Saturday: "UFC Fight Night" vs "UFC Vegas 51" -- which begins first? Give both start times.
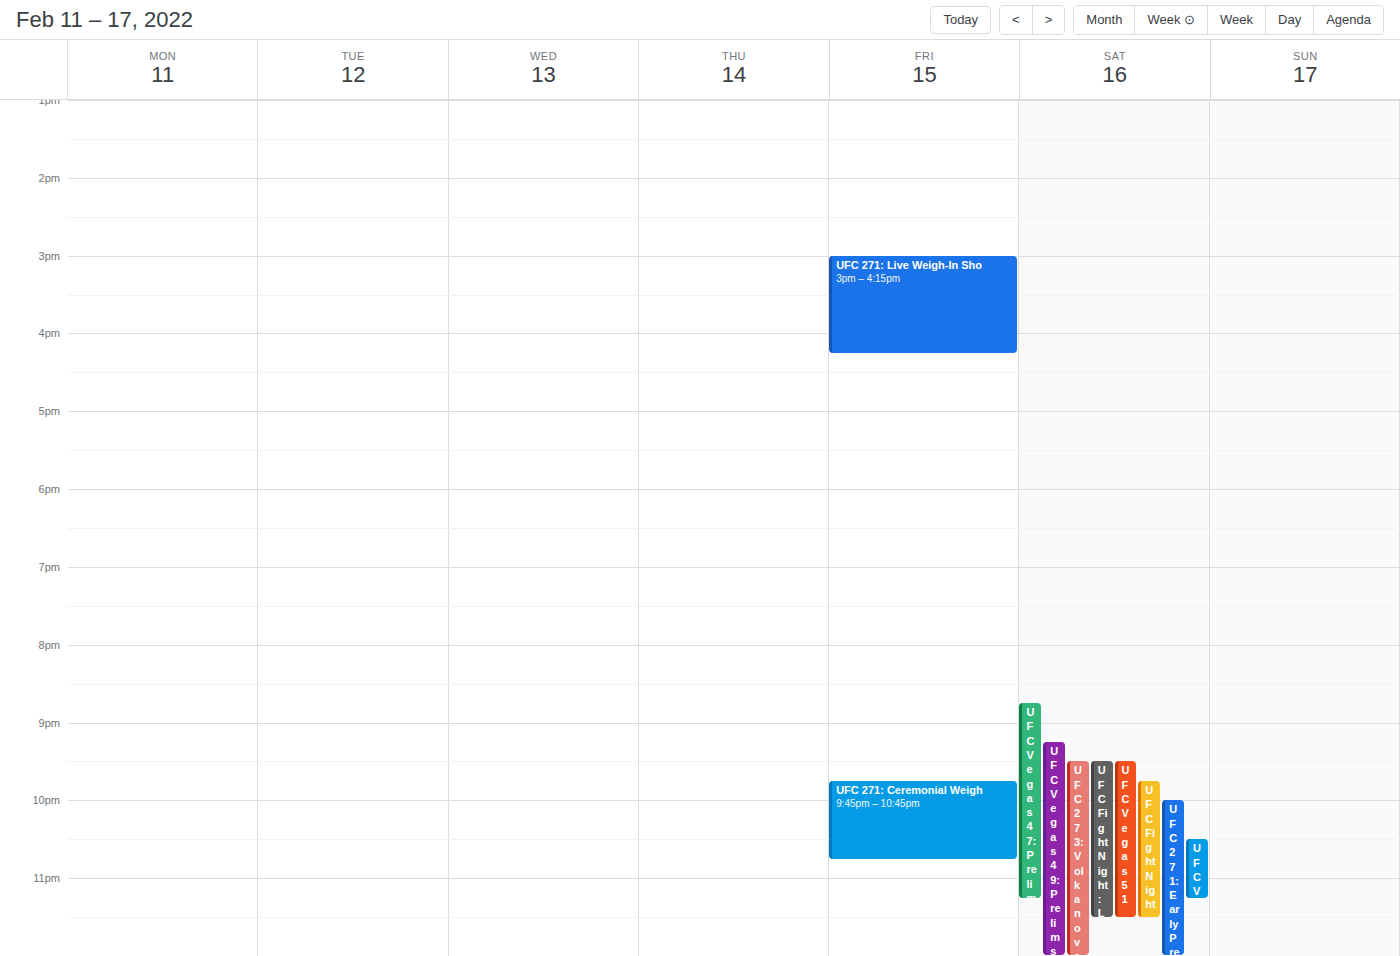
"UFC Vegas 51" 9:30 PM; "UFC Fight Night" 9:45 PM.